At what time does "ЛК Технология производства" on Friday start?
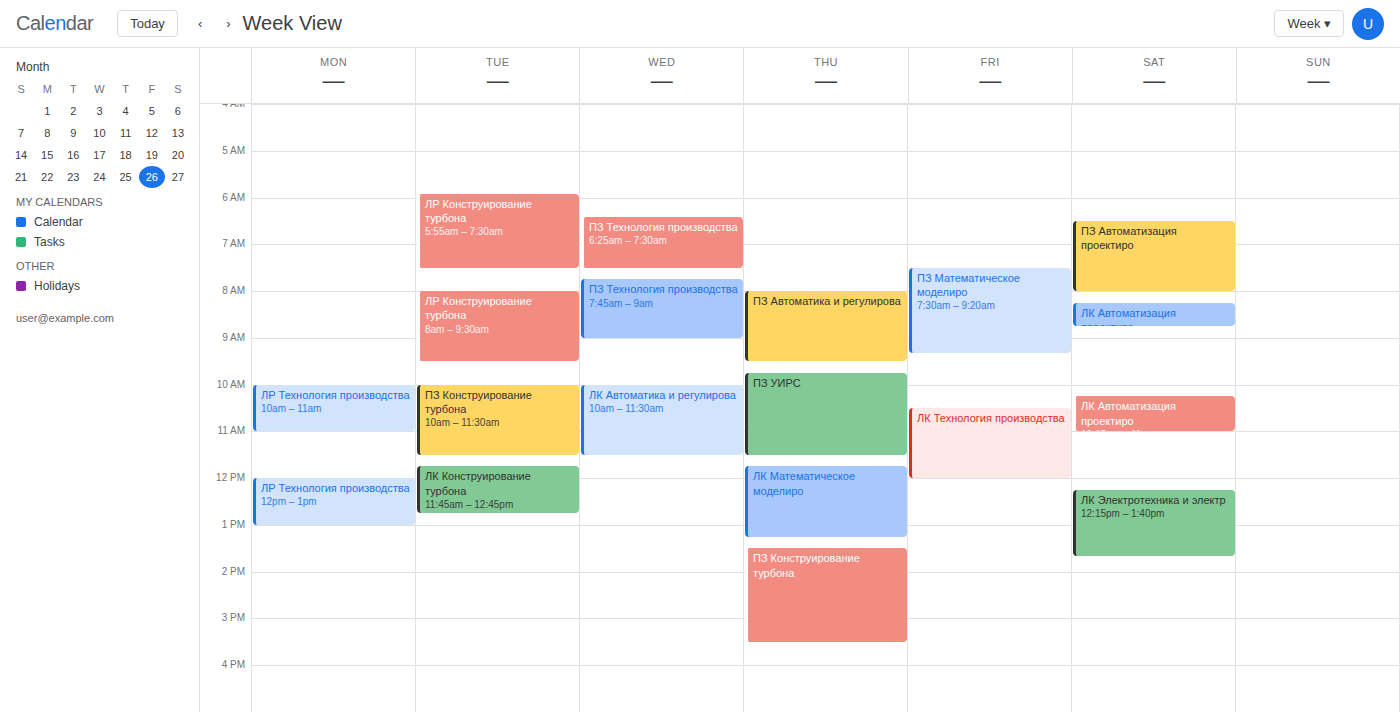
10:30